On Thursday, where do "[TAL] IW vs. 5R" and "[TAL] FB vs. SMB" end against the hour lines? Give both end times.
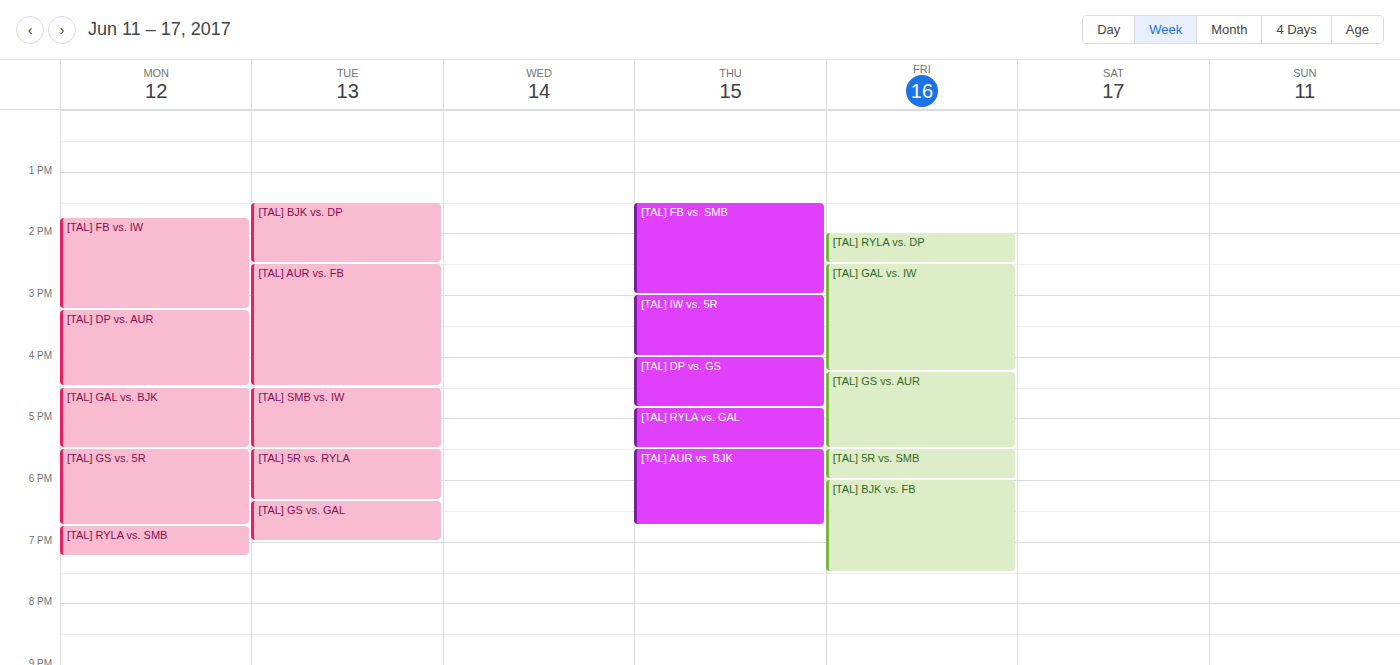
"[TAL] IW vs. 5R": 4:00 PM, exactly on the 4 PM line. "[TAL] FB vs. SMB": 3:00 PM, exactly on the 3 PM line.